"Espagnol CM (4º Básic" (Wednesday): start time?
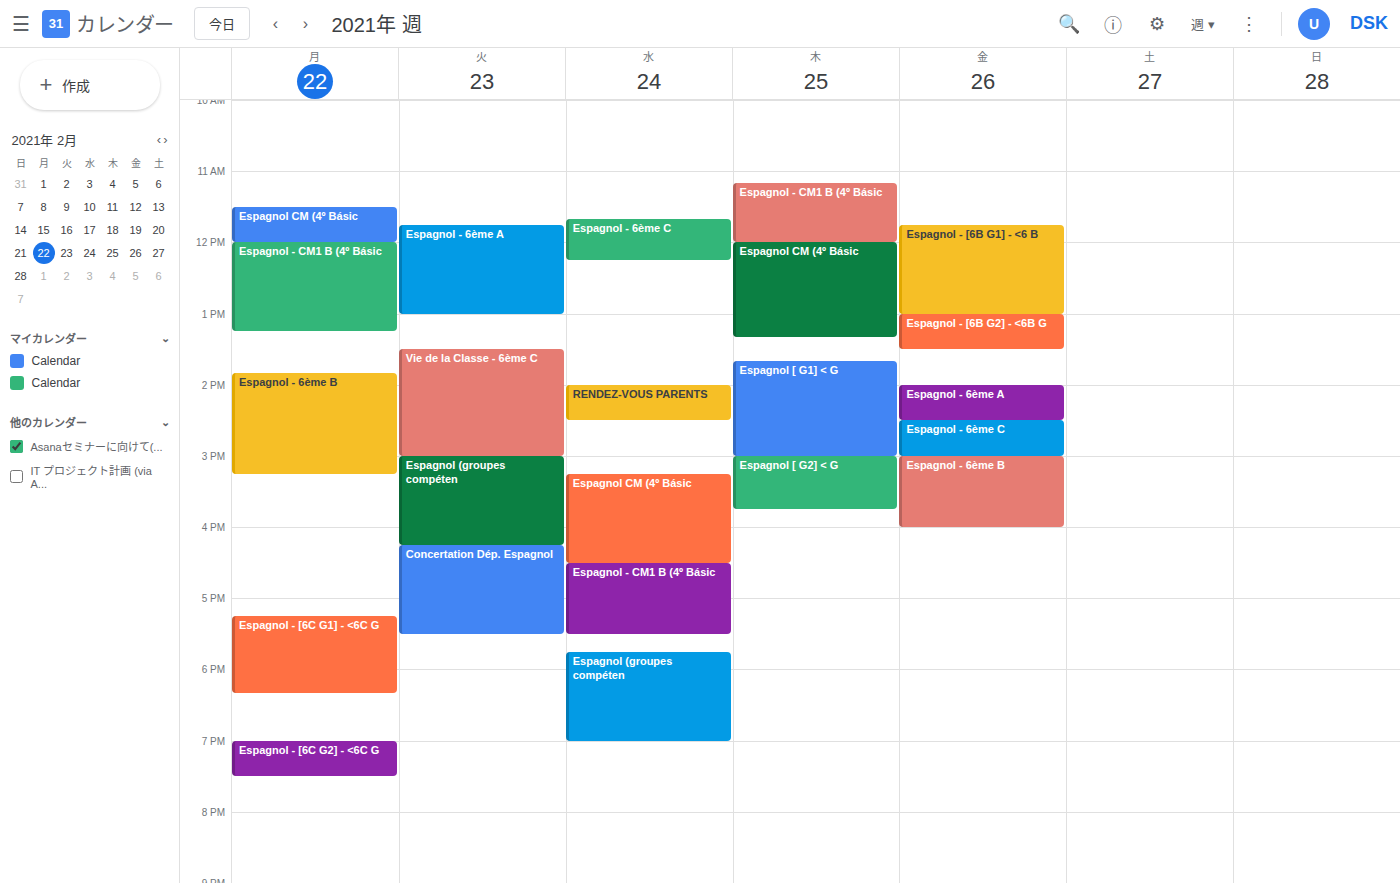
3:15 PM